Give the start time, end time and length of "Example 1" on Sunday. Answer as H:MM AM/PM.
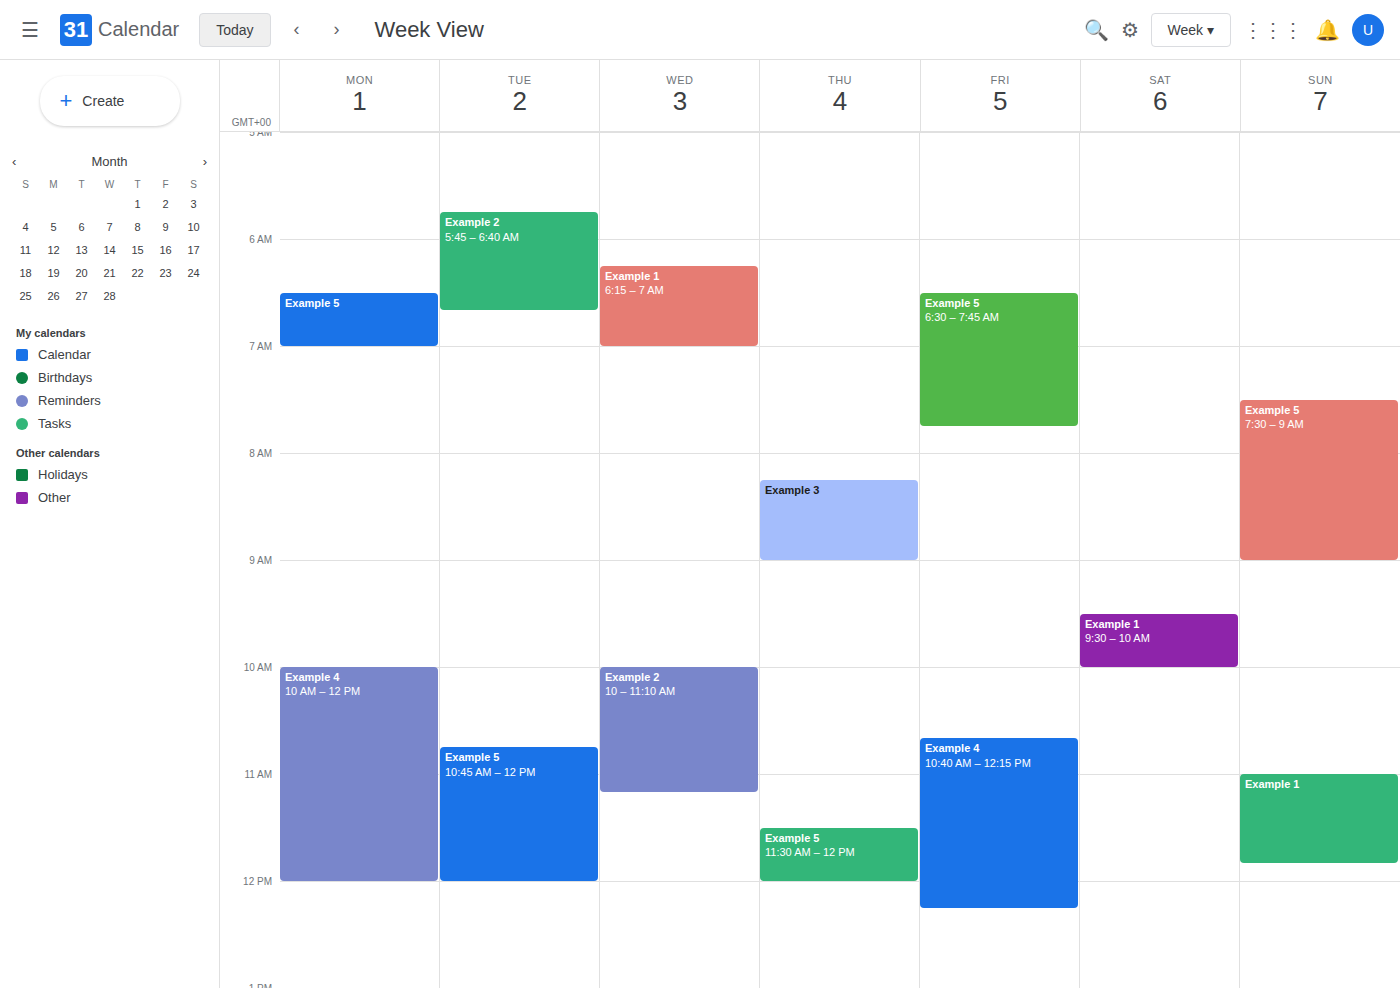
11:00 AM to 11:50 AM, 50 minutes